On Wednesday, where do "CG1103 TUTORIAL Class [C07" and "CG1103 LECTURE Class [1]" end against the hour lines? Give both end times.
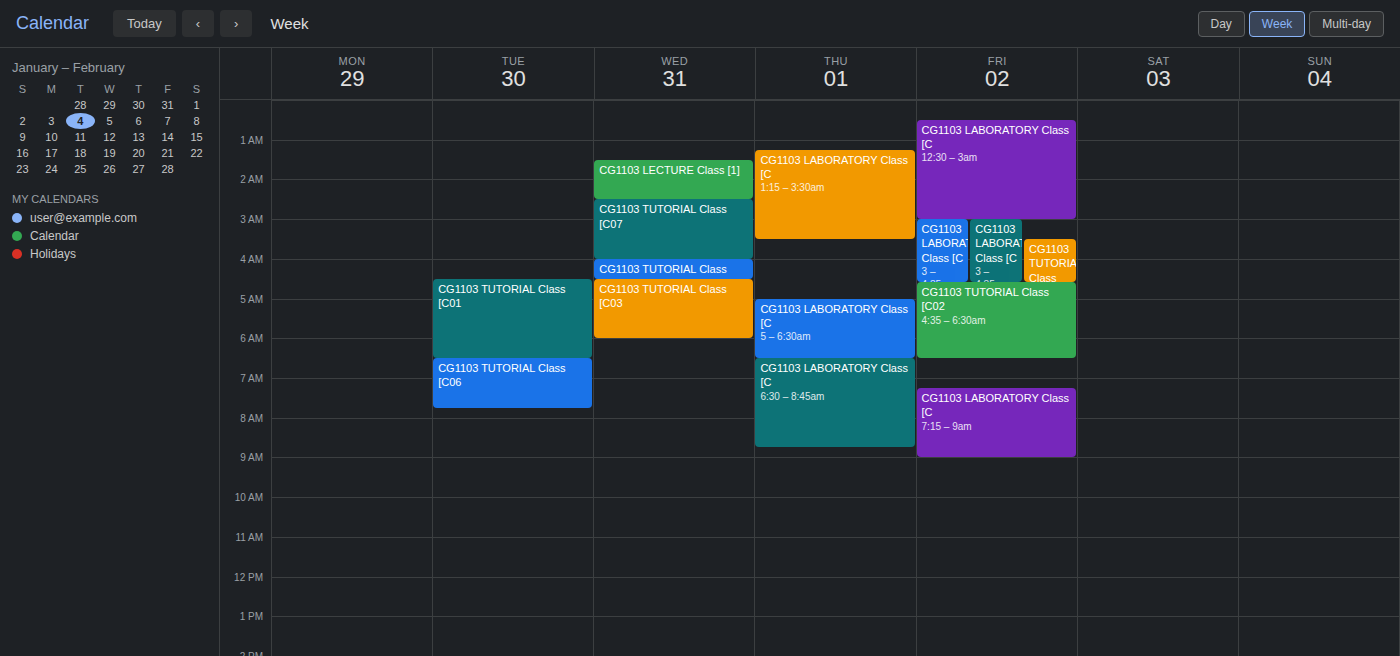
"CG1103 TUTORIAL Class [C07": 4:00 AM, exactly on the 4 AM line. "CG1103 LECTURE Class [1]": 2:30 AM, halfway between the 2 AM and 3 AM lines.